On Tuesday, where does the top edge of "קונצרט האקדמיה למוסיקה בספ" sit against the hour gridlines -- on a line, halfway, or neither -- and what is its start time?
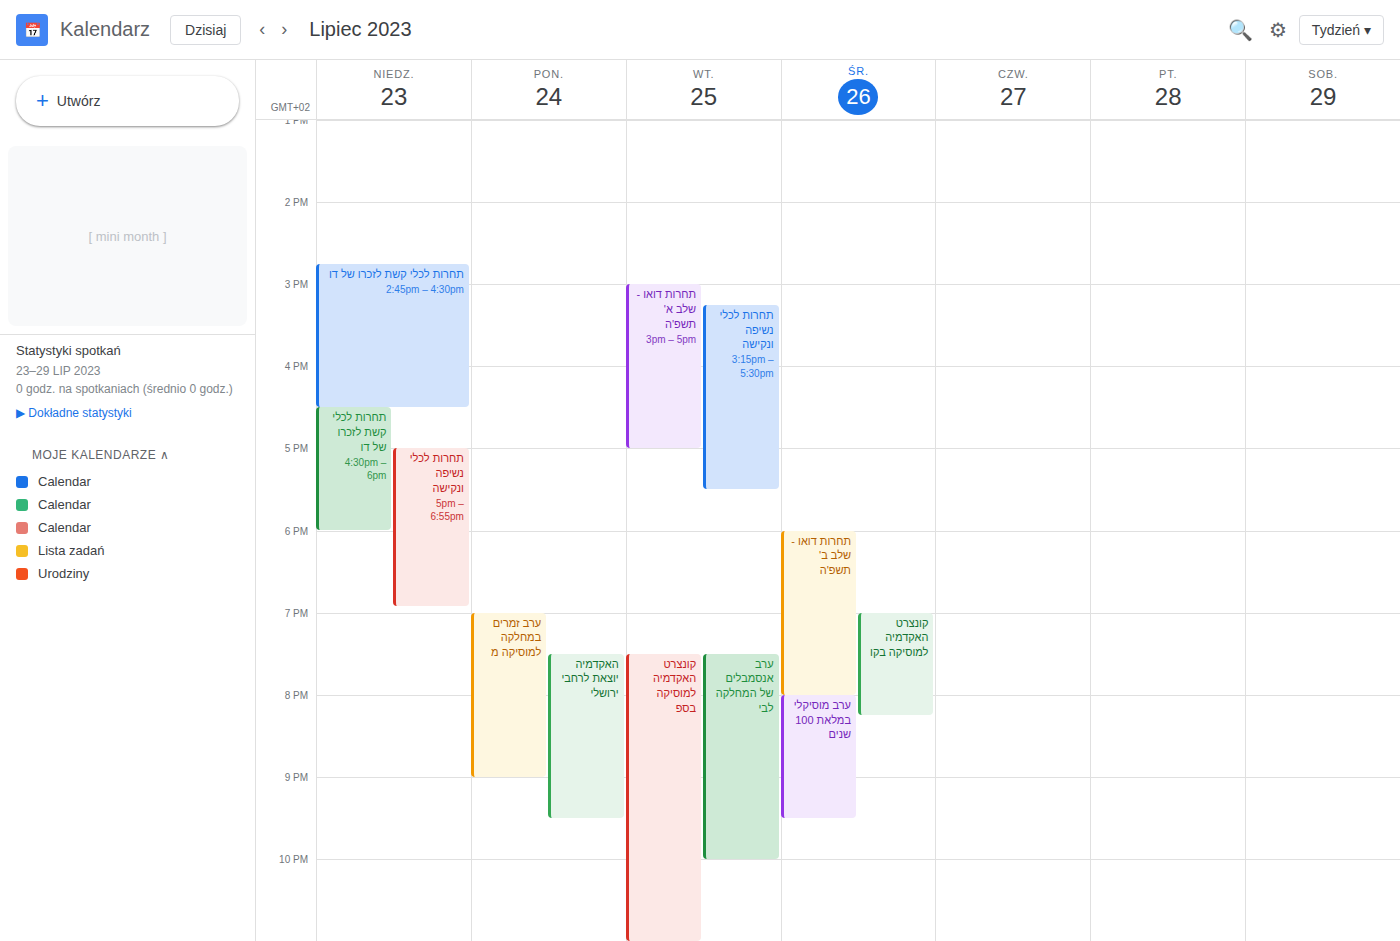
7:30 PM -- halfway between the 7 PM and 8 PM lines.